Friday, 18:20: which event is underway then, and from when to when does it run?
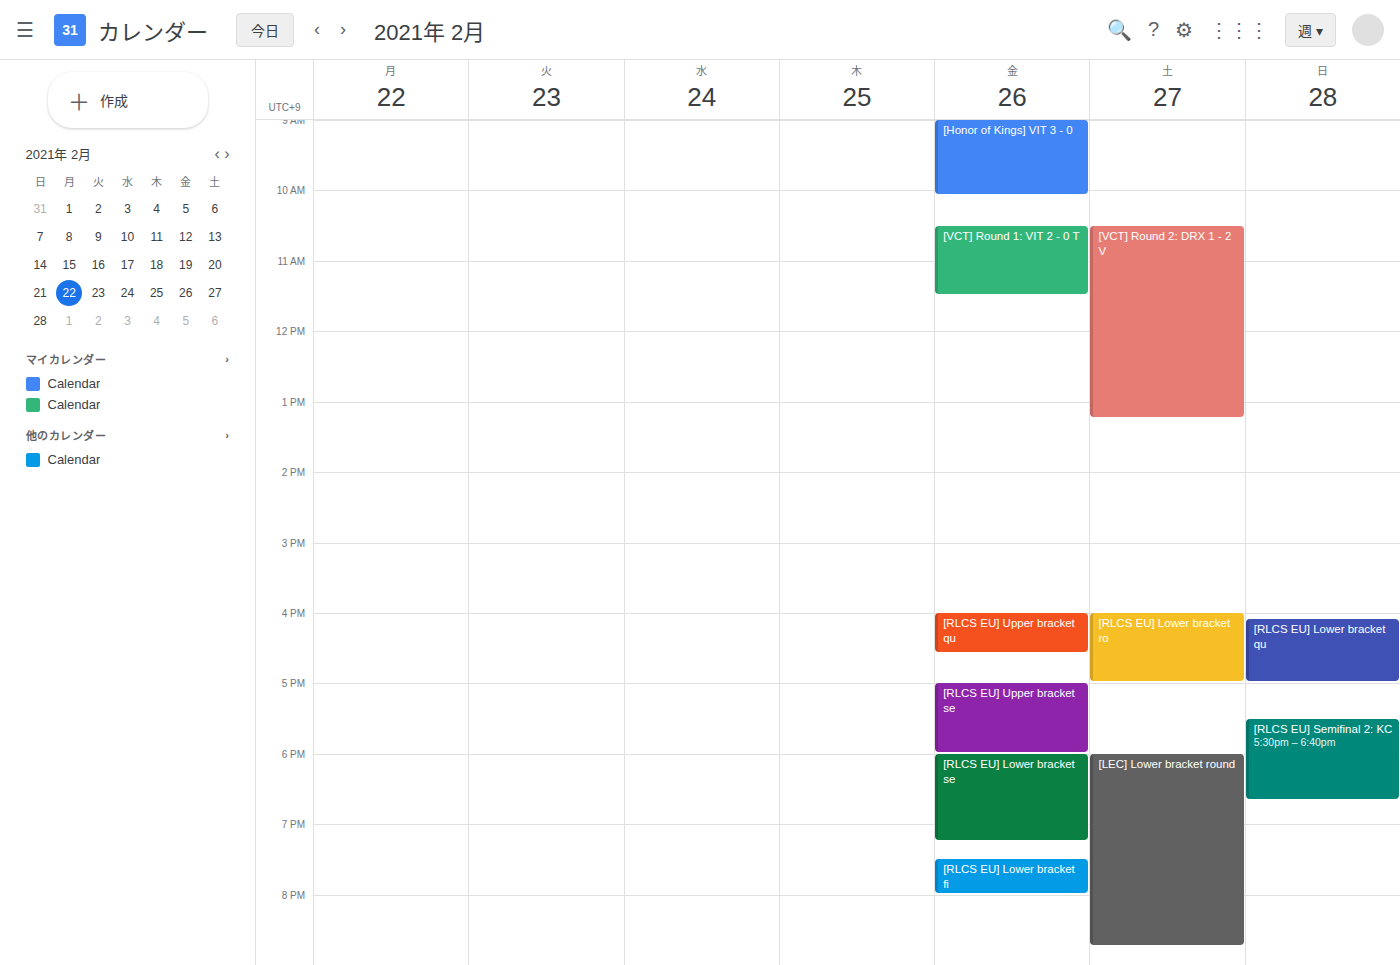
"[RLCS EU] Lower bracket se", 18:00 to 19:15